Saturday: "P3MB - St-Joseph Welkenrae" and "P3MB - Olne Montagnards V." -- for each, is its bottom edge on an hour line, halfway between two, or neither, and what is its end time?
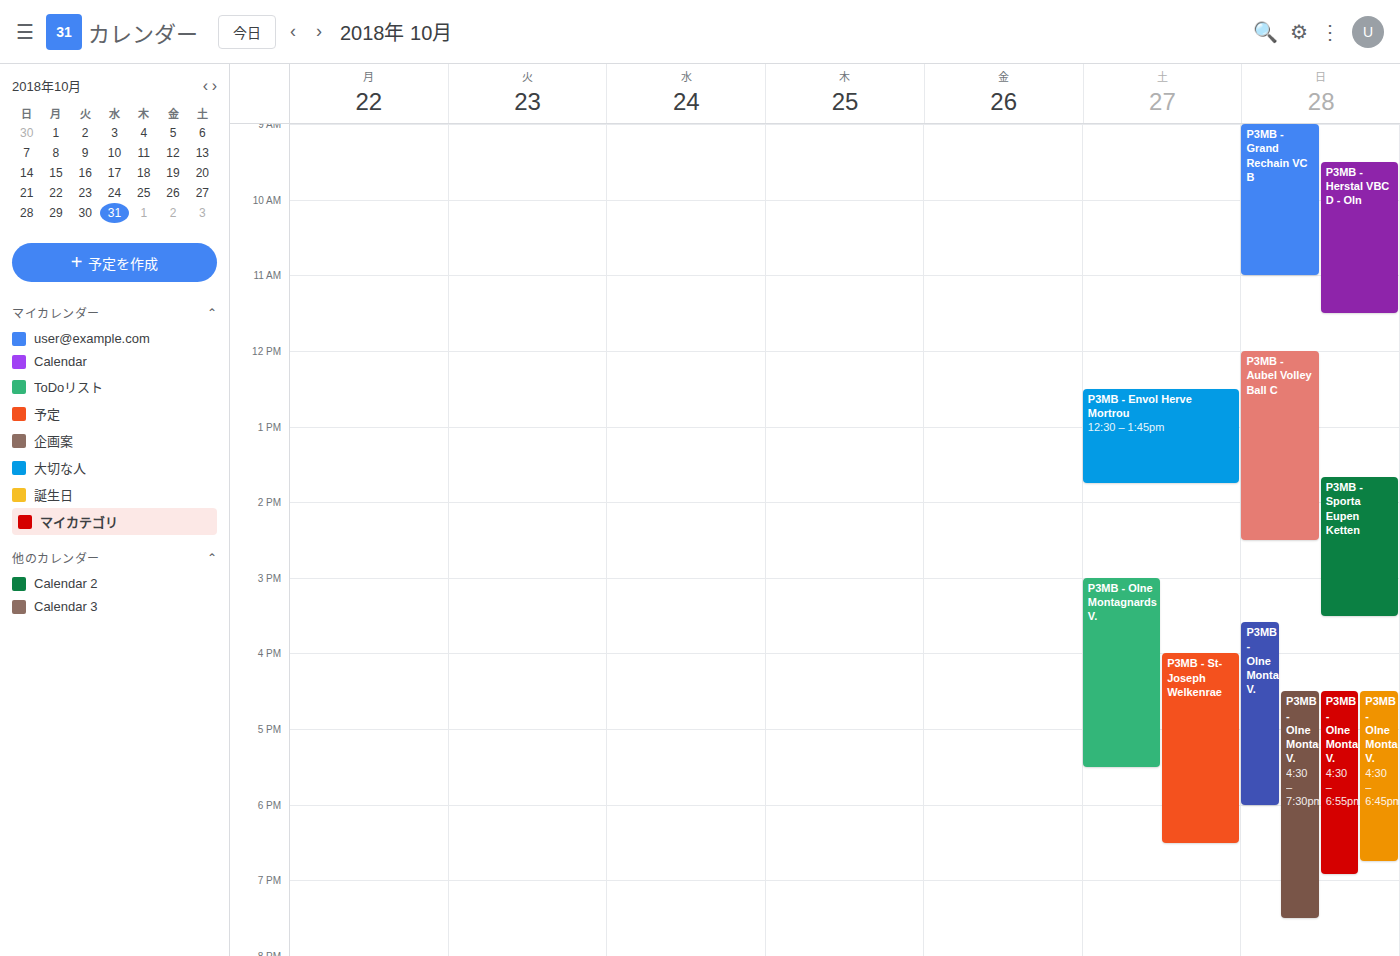
"P3MB - St-Joseph Welkenrae": 18:30, halfway between the 18:00 and 19:00 lines. "P3MB - Olne Montagnards V.": 17:30, halfway between the 17:00 and 18:00 lines.